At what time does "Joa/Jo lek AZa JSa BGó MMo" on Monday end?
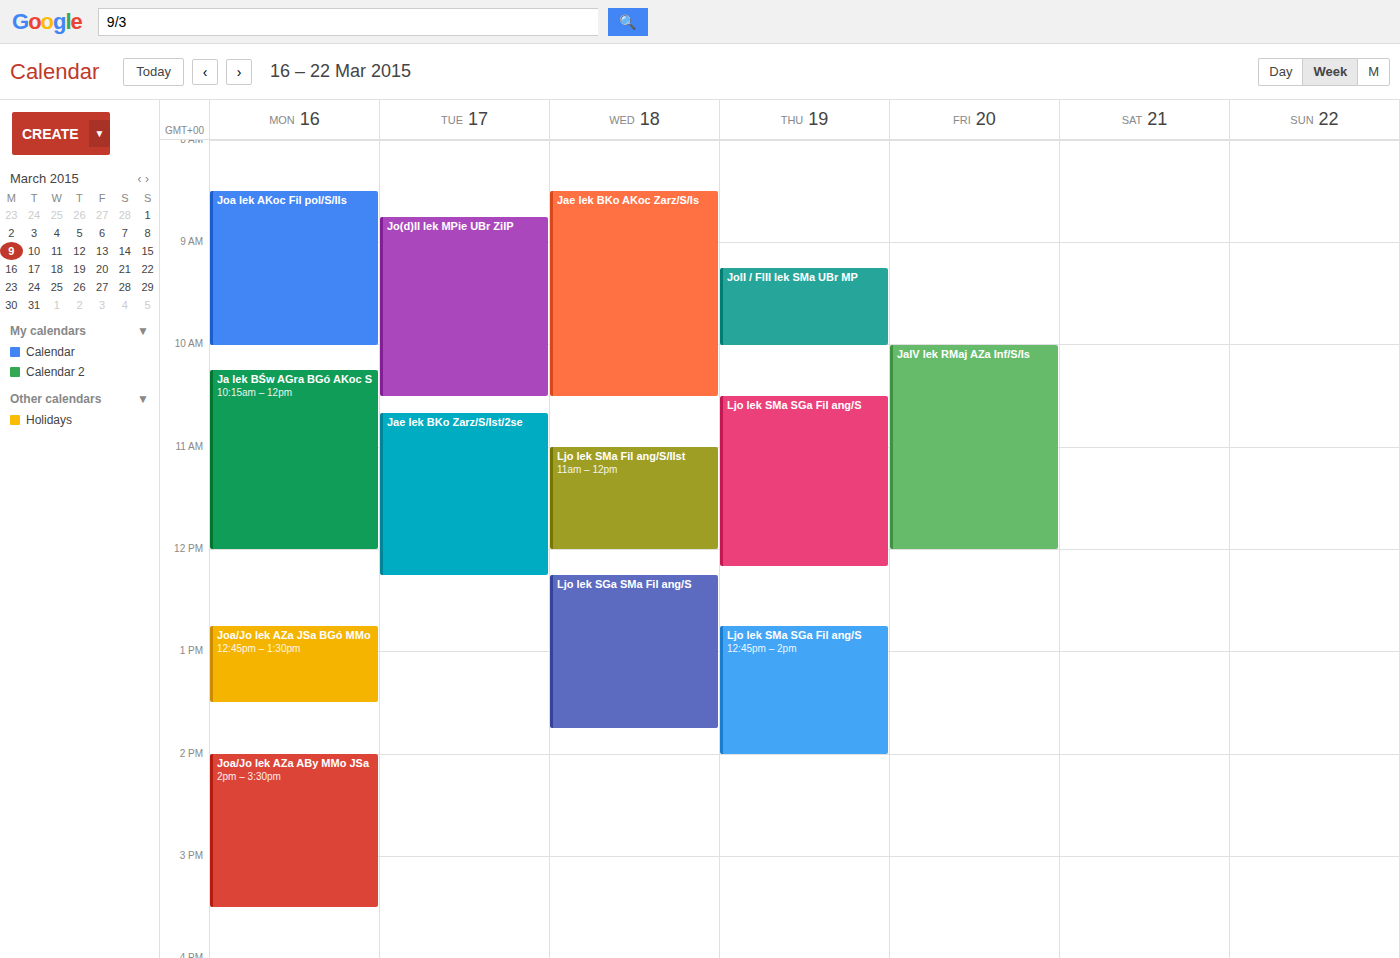
1:30 PM